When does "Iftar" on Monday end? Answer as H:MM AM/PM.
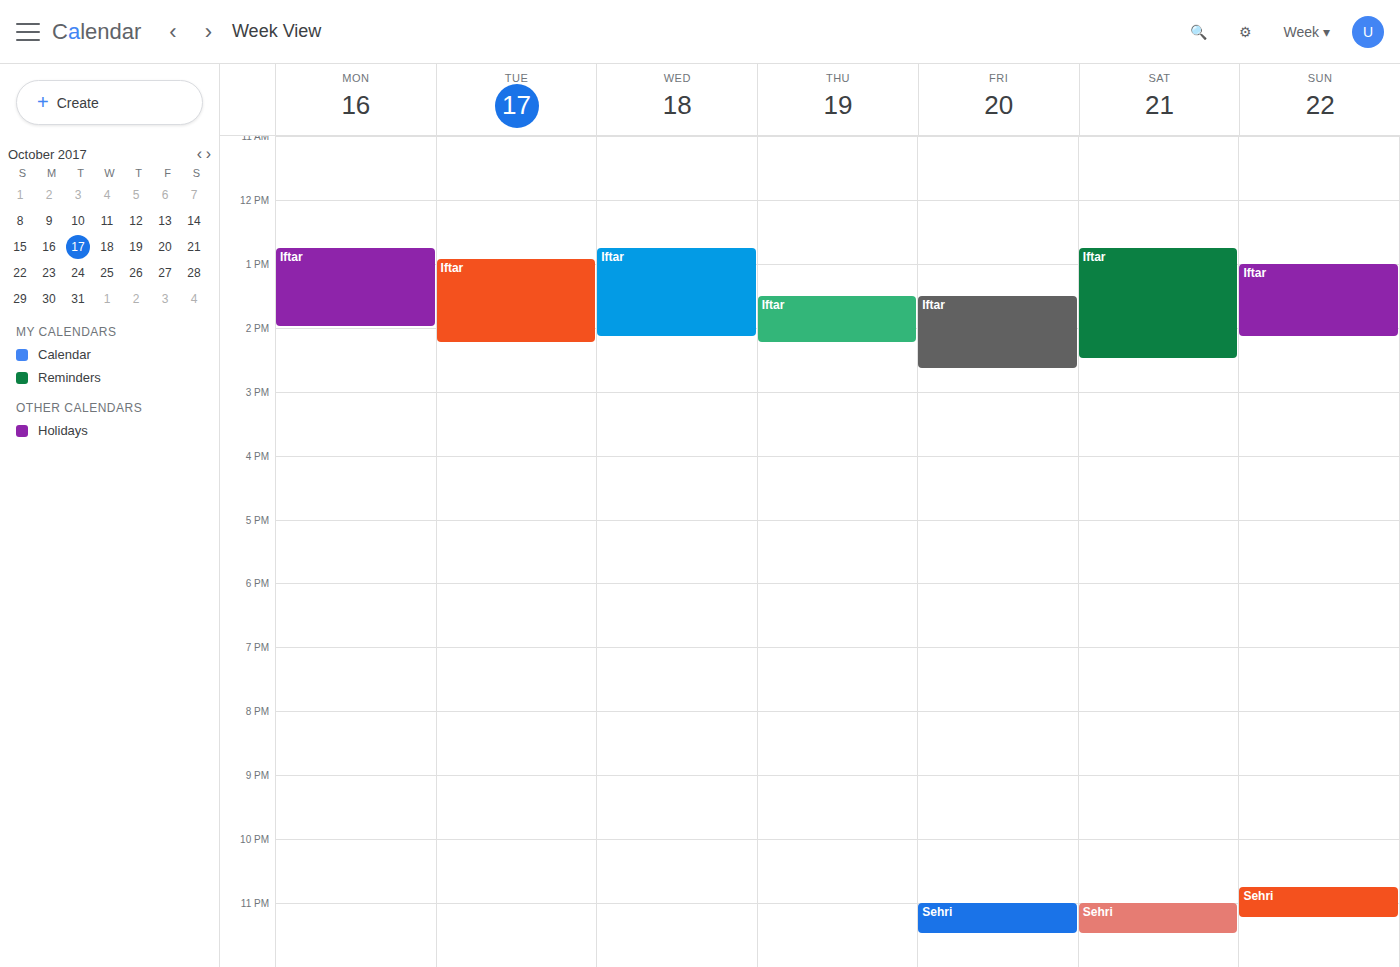
2:00 PM